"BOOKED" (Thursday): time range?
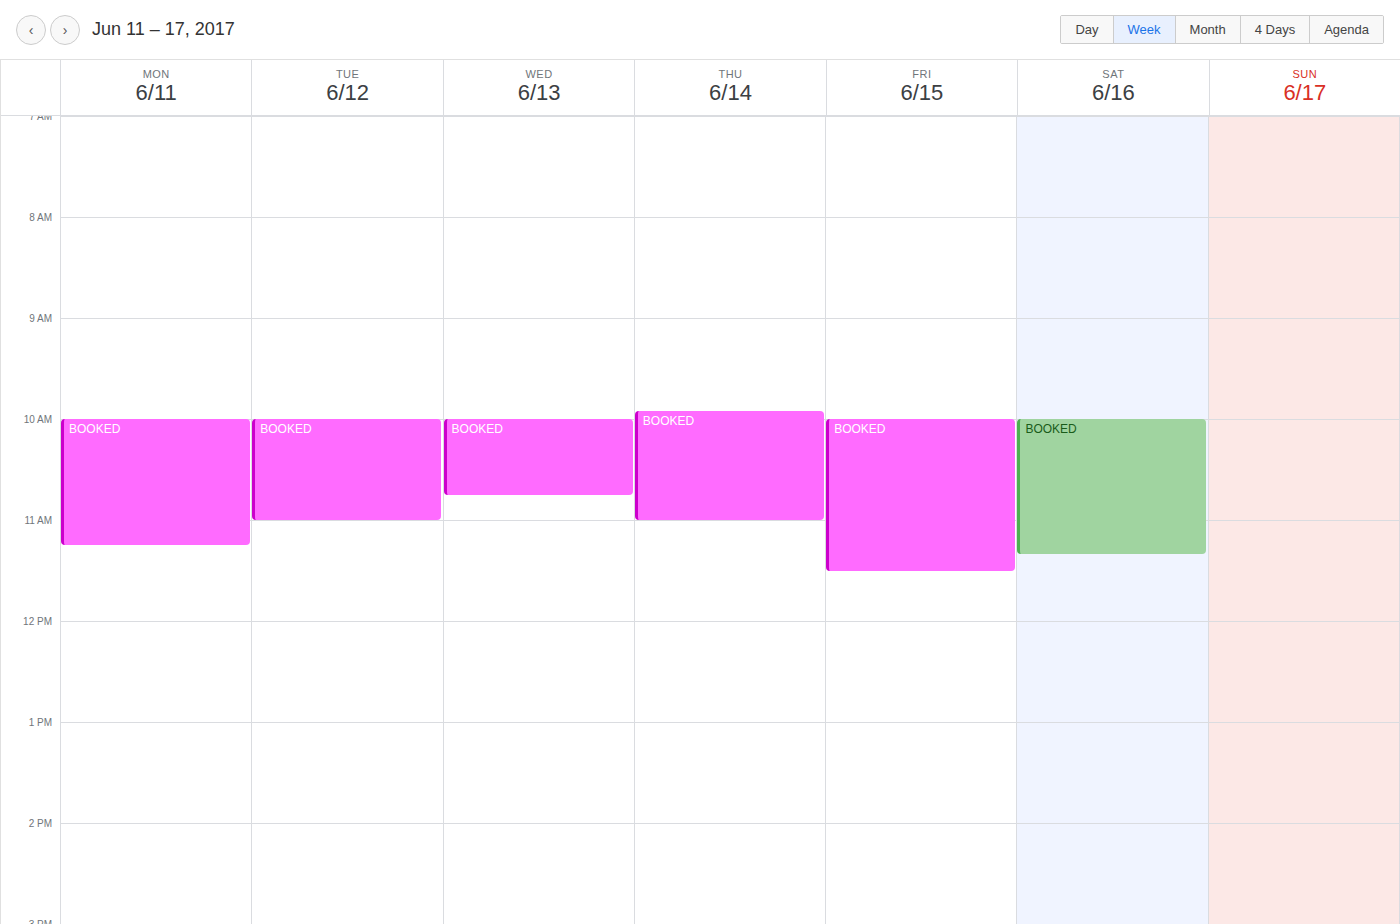
9:55 AM to 11:00 AM